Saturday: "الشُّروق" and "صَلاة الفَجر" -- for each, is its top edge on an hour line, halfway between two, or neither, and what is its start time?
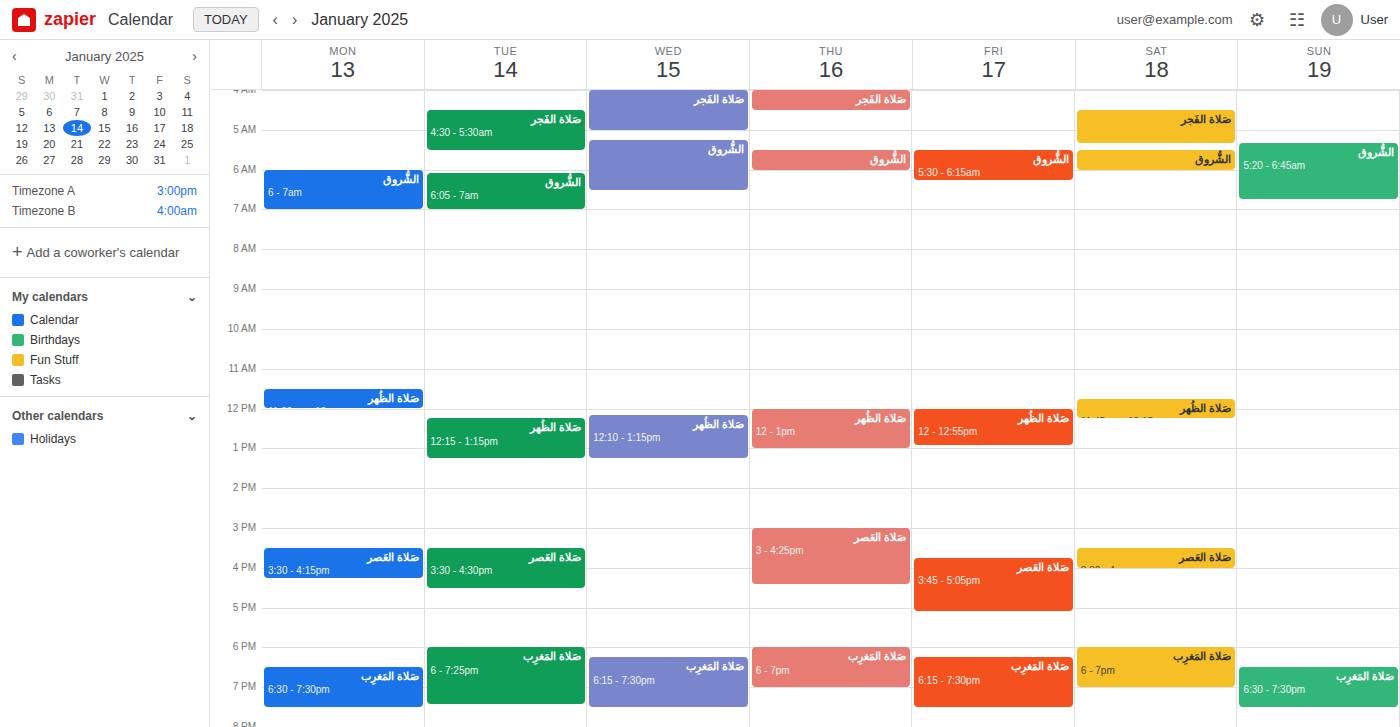
"الشُّروق": 5:30 AM, halfway between the 5 AM and 6 AM lines. "صَلاة الفَجر": 4:30 AM, halfway between the 4 AM and 5 AM lines.